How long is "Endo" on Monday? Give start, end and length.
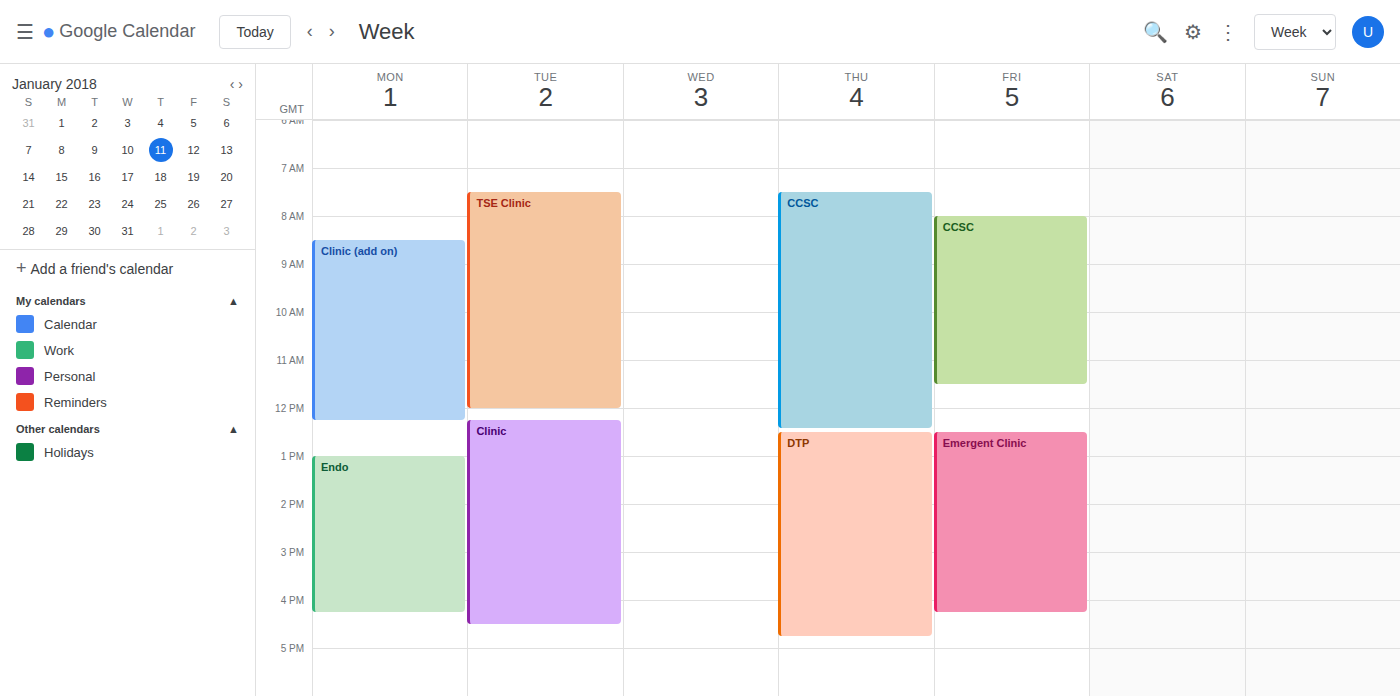
1:00 PM to 4:15 PM, 3 hours 15 minutes